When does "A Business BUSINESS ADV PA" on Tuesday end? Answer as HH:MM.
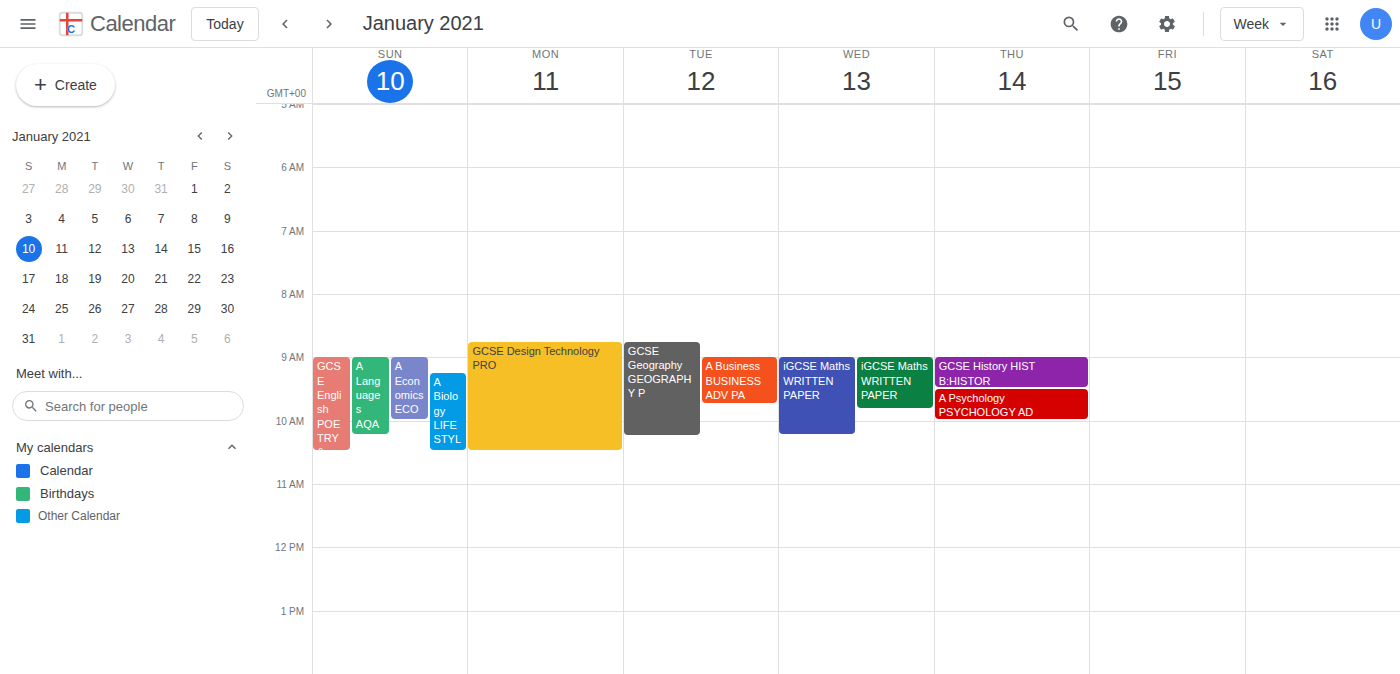
09:45